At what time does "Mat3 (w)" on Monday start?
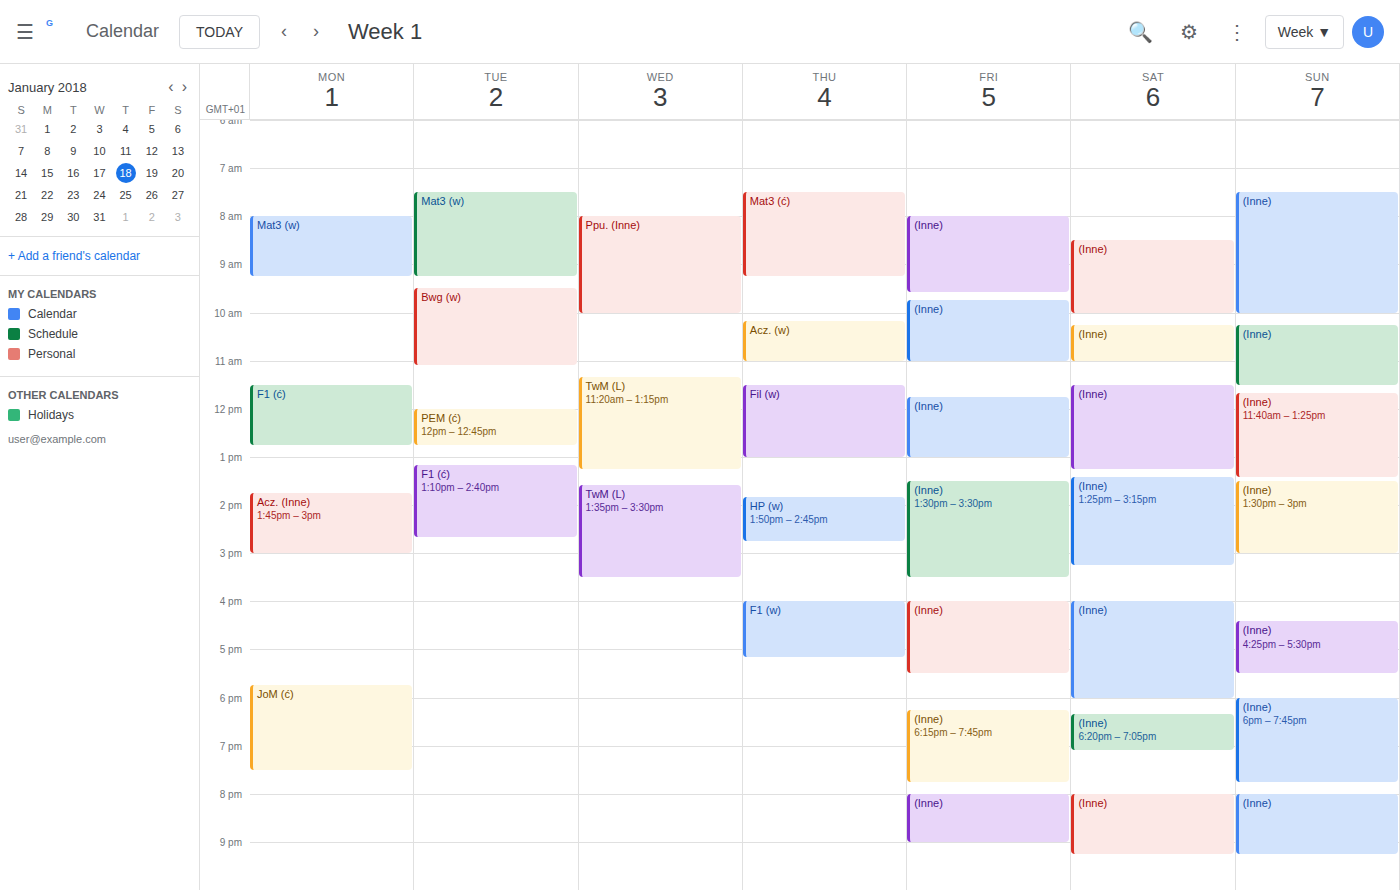
8:00 AM